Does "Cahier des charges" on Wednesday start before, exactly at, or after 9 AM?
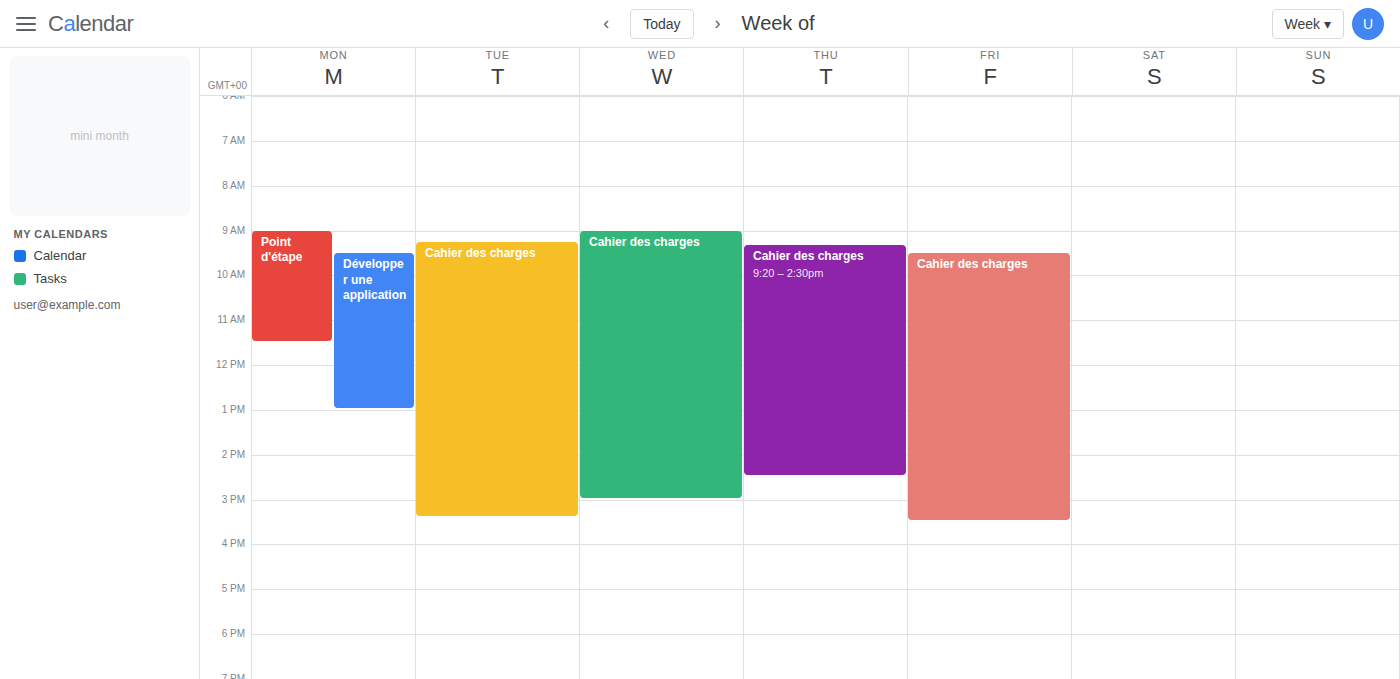
9:00 AM -- exactly at 9 AM, on the 9 AM line.